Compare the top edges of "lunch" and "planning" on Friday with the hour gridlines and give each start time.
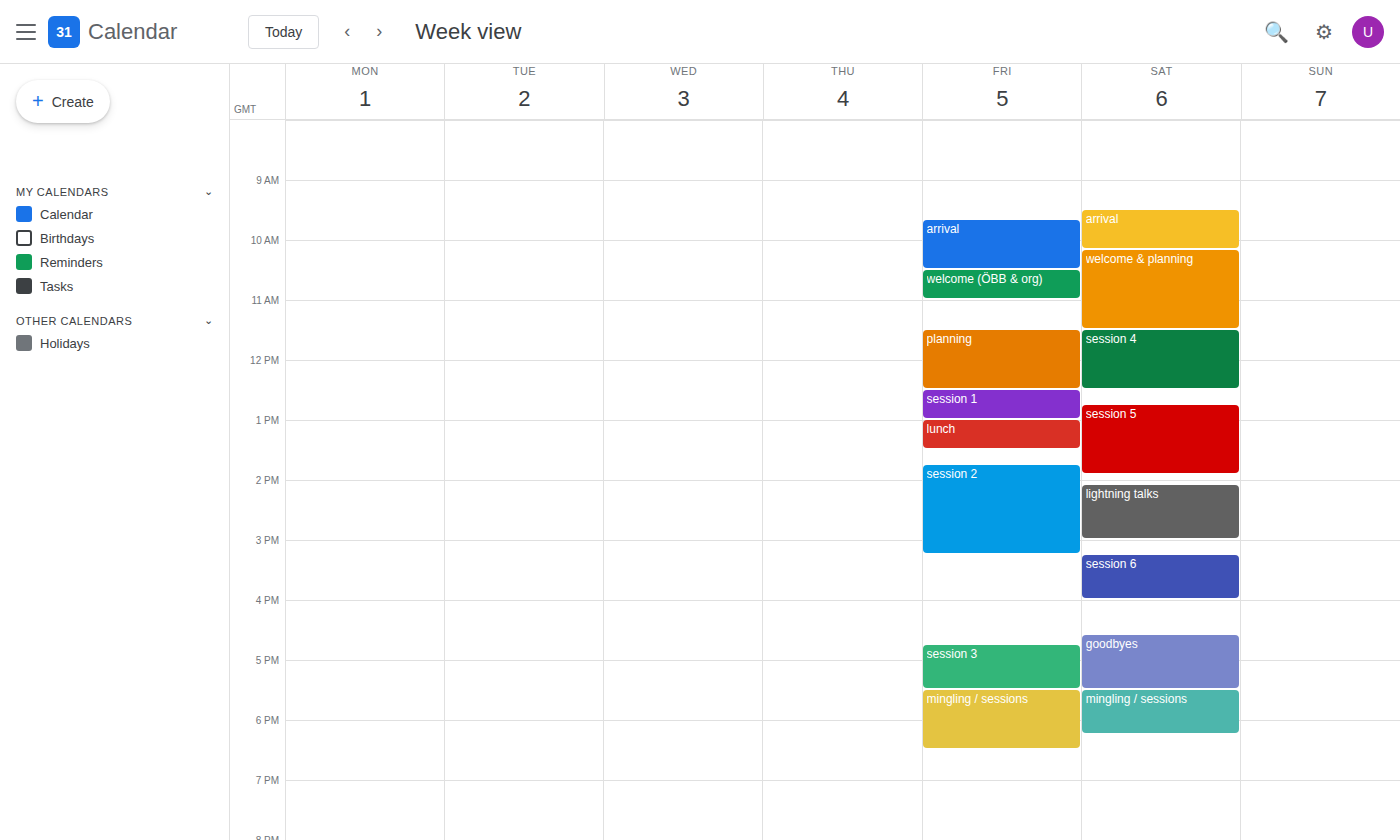
"lunch": 1:00 PM, exactly on the 1 PM line. "planning": 11:30 AM, halfway between the 11 AM and 12 PM lines.